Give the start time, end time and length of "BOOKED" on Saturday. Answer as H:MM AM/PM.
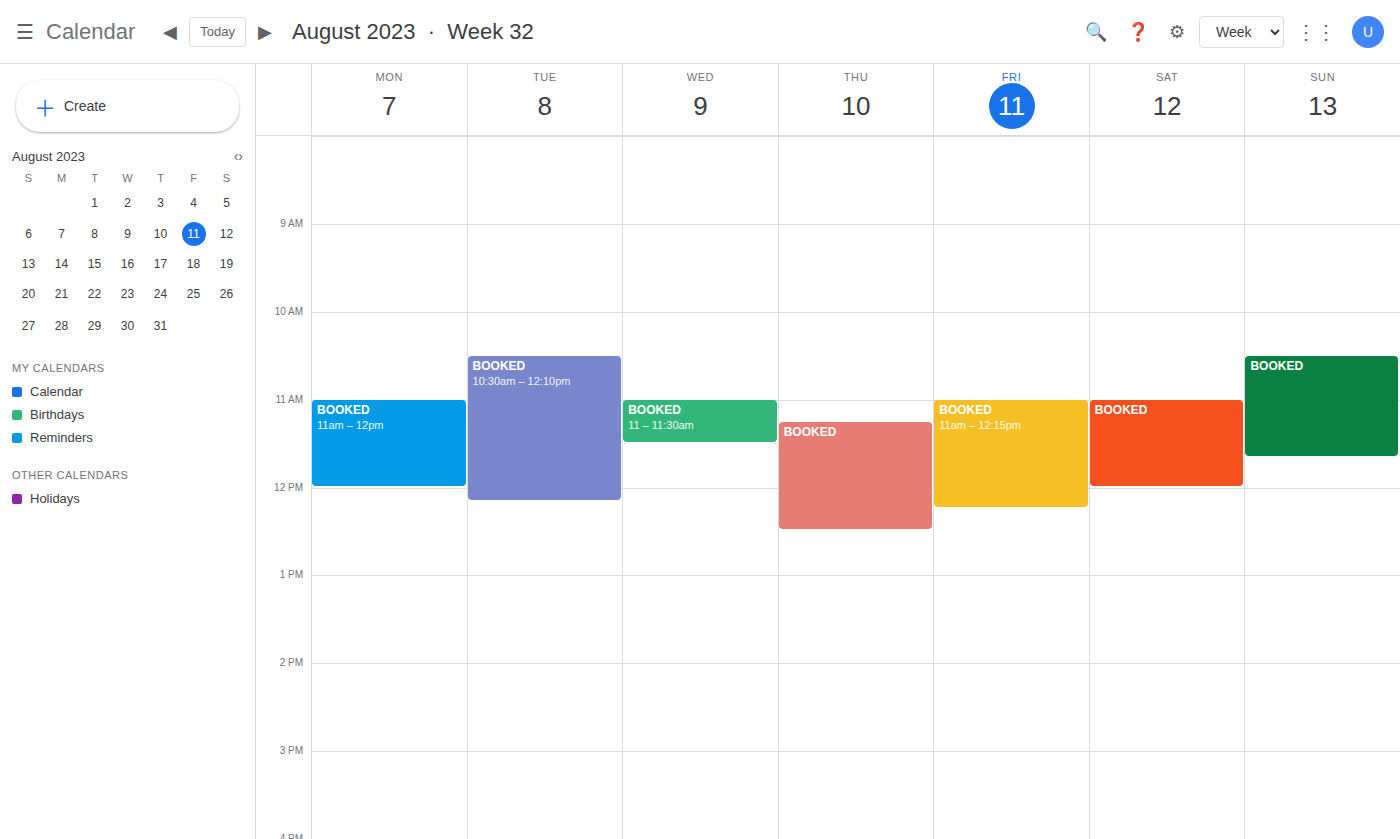
11:00 AM to 12:00 PM, 1 hour